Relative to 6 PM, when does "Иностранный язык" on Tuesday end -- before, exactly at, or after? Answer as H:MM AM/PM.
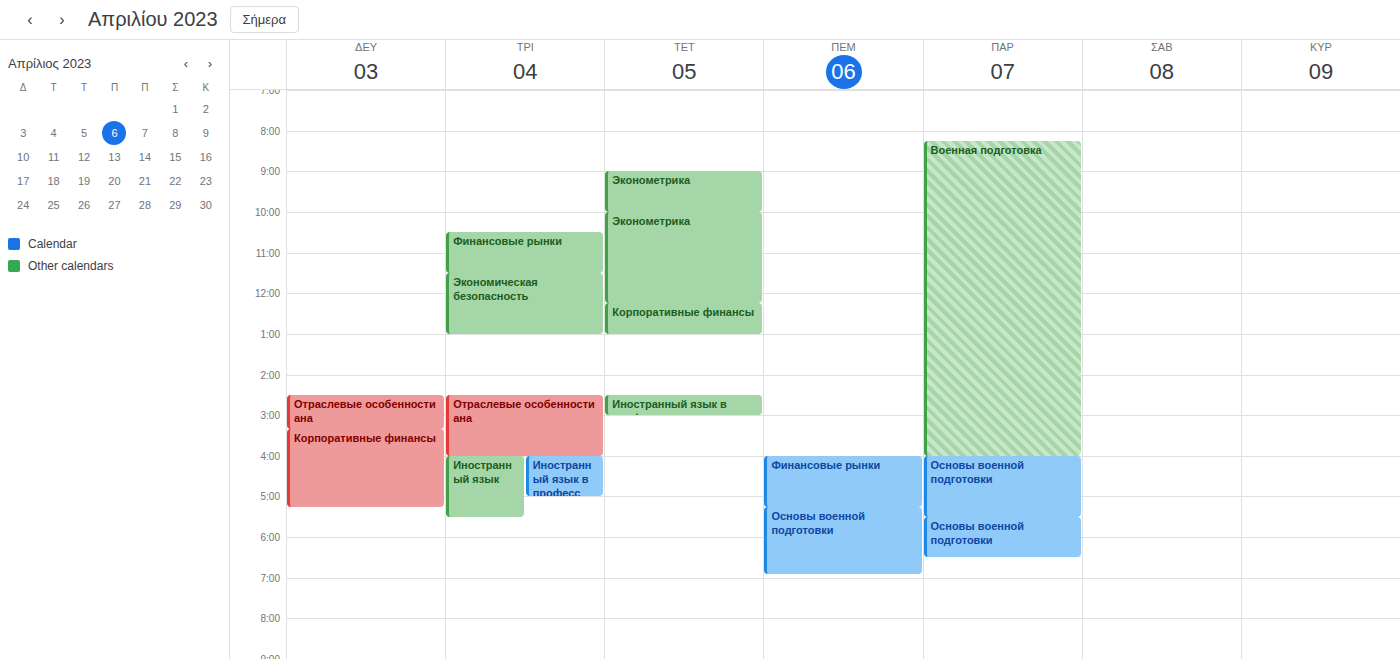
5:30 PM -- before 6 PM, 30 minutes above the 6 PM line.